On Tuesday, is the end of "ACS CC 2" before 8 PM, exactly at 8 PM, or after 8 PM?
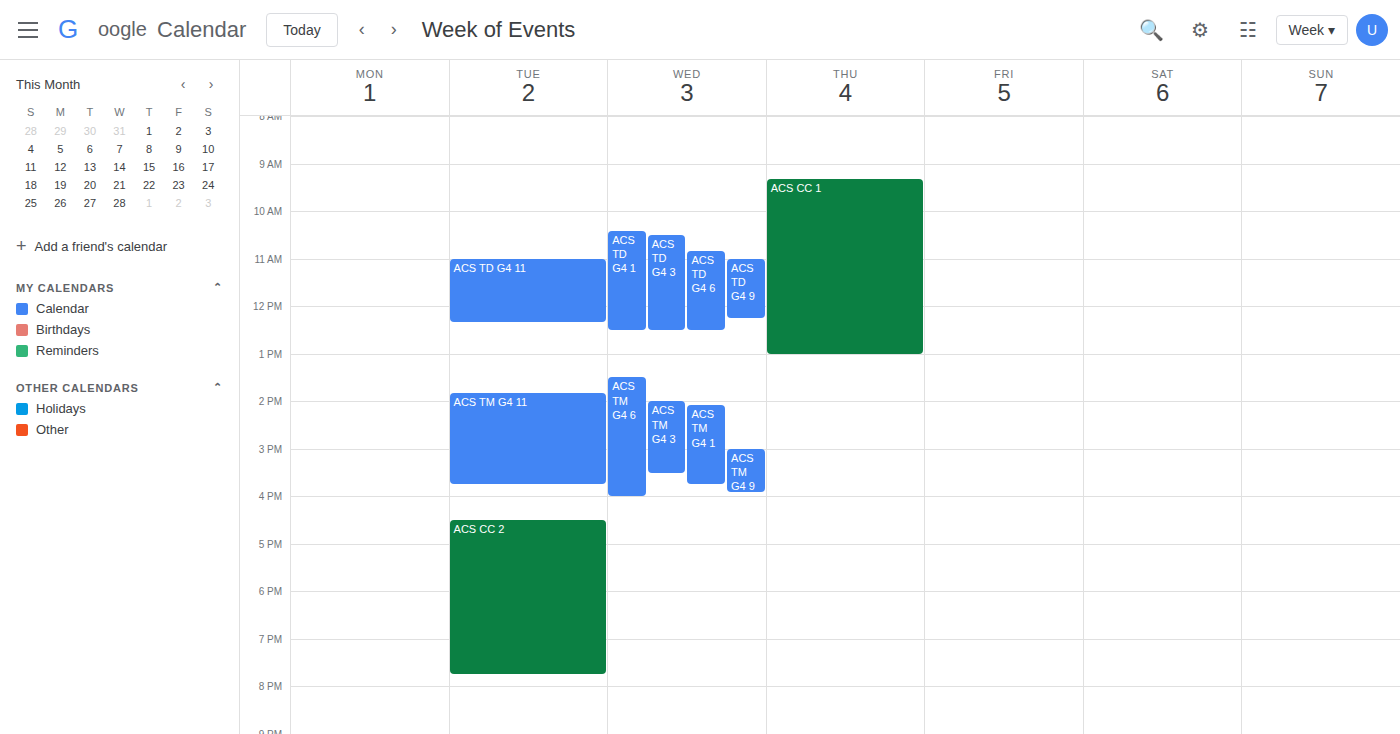
7:45 PM -- before 8 PM, 15 minutes above the 8 PM line.